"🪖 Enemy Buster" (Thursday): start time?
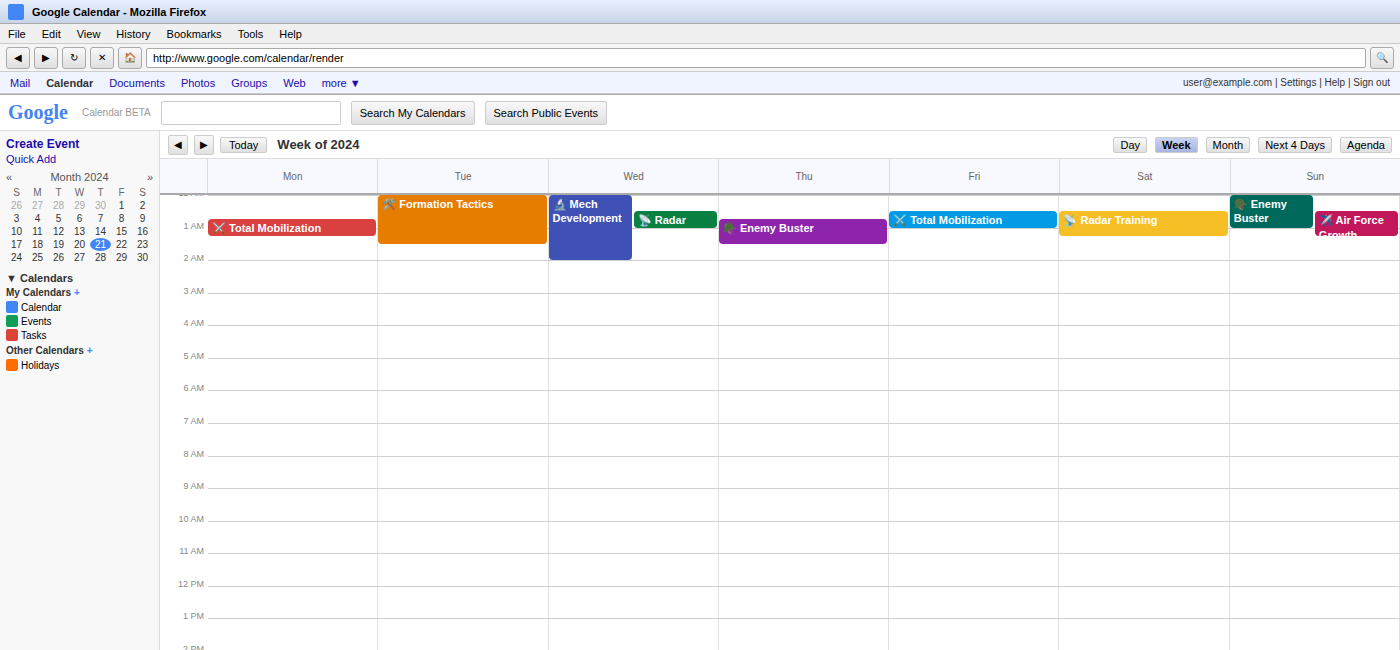
12:45 AM